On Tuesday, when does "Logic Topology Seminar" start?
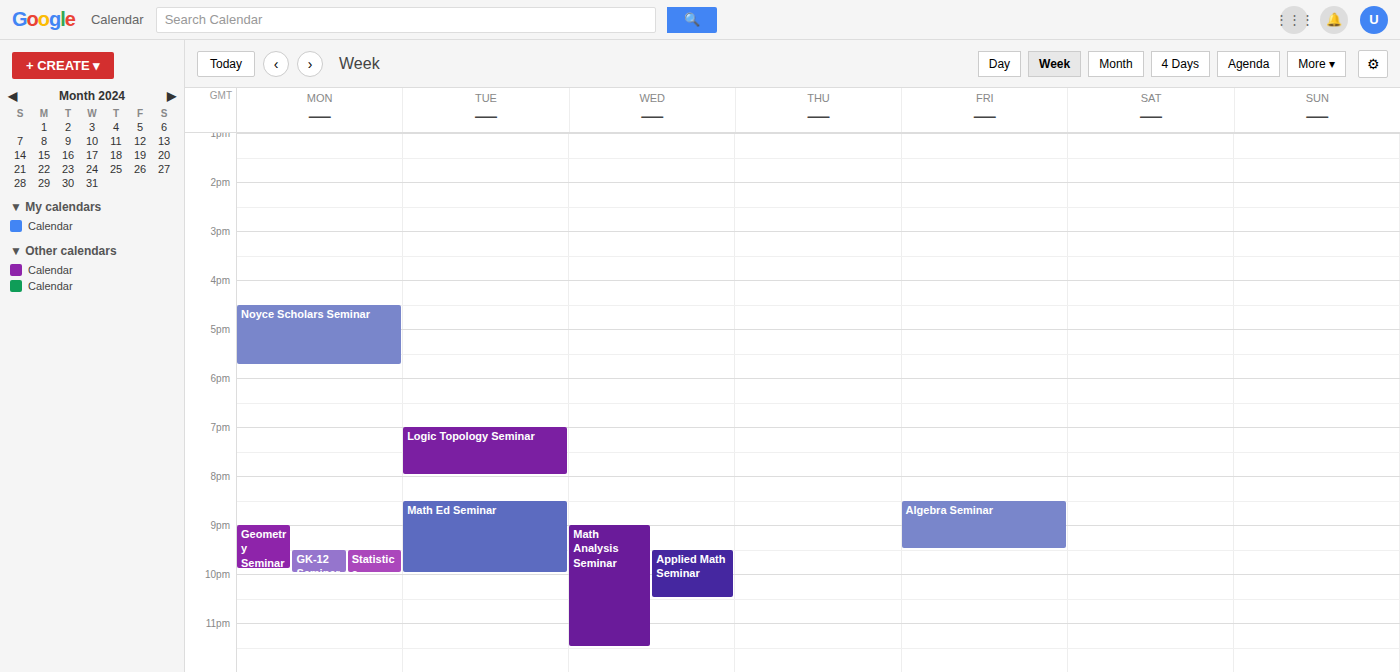
7:00 PM